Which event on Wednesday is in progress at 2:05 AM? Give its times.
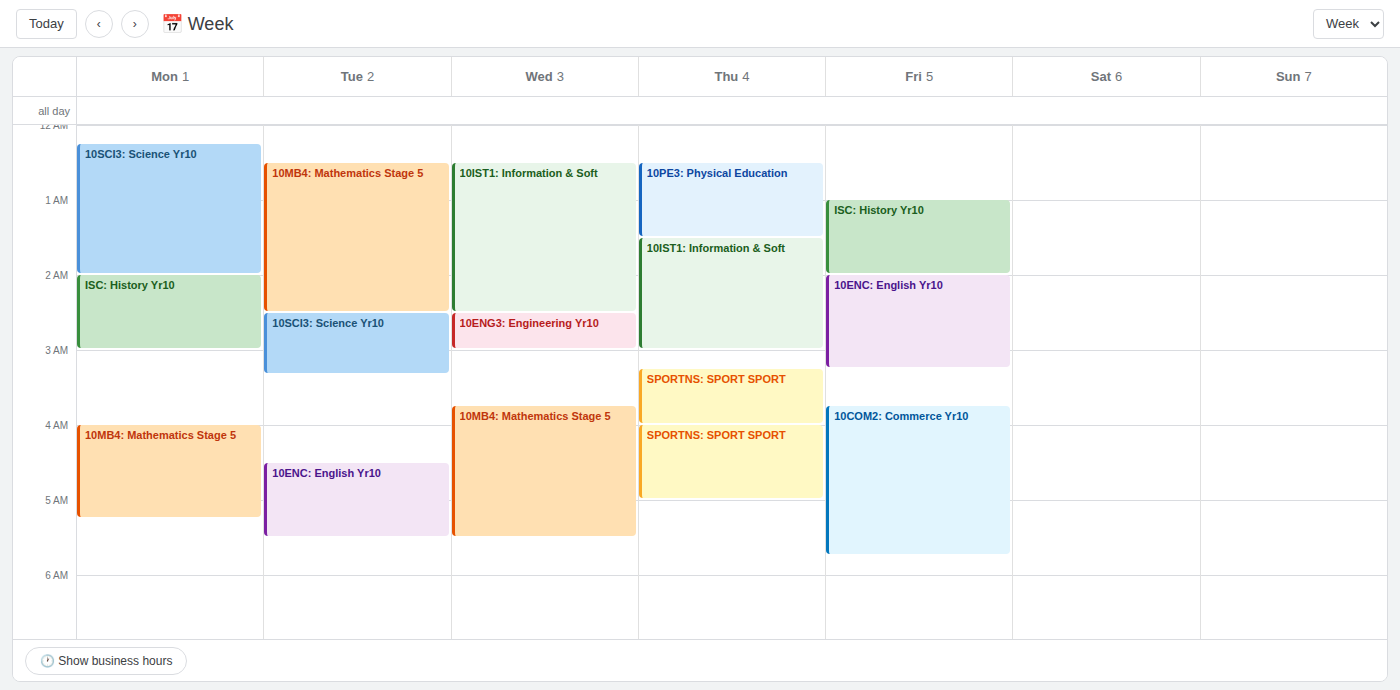
"10IST1: Information & Soft", 12:30 AM to 2:30 AM